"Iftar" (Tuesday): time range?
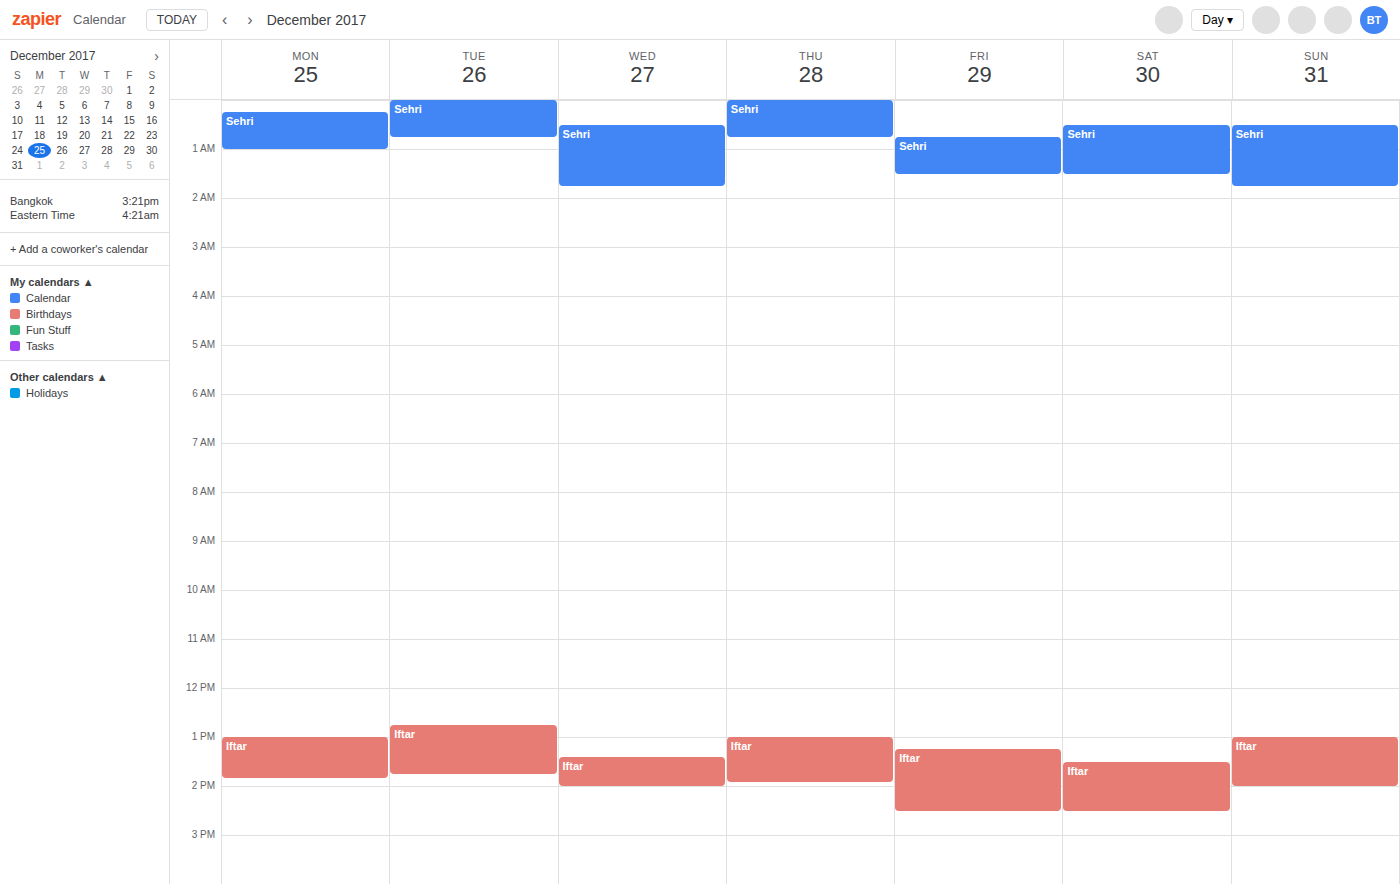
12:45 PM to 1:45 PM